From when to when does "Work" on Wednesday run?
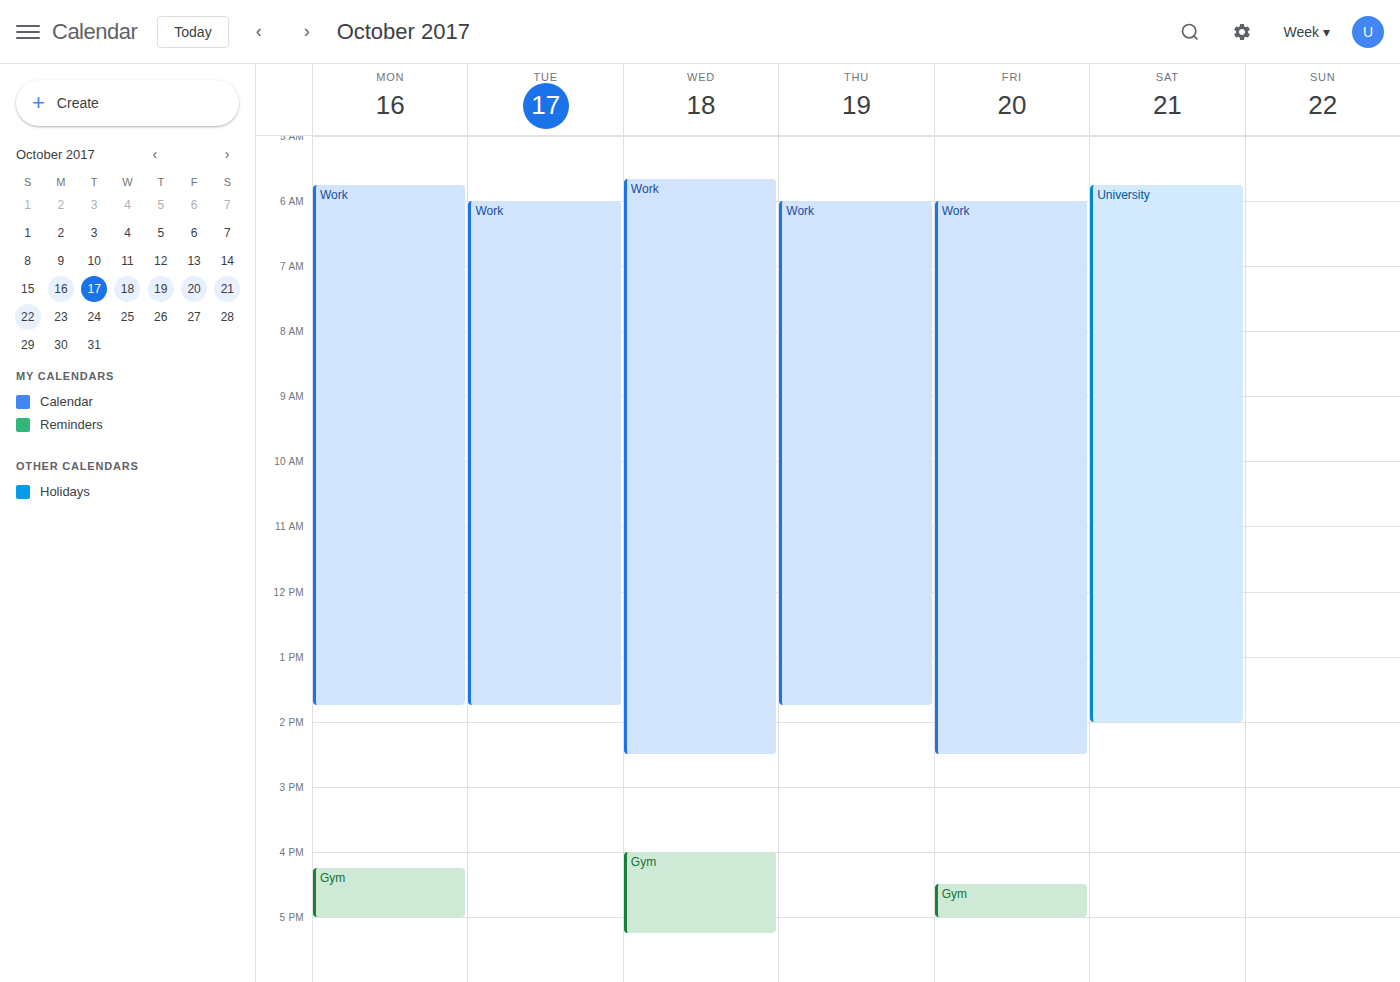
5:40 AM to 2:30 PM